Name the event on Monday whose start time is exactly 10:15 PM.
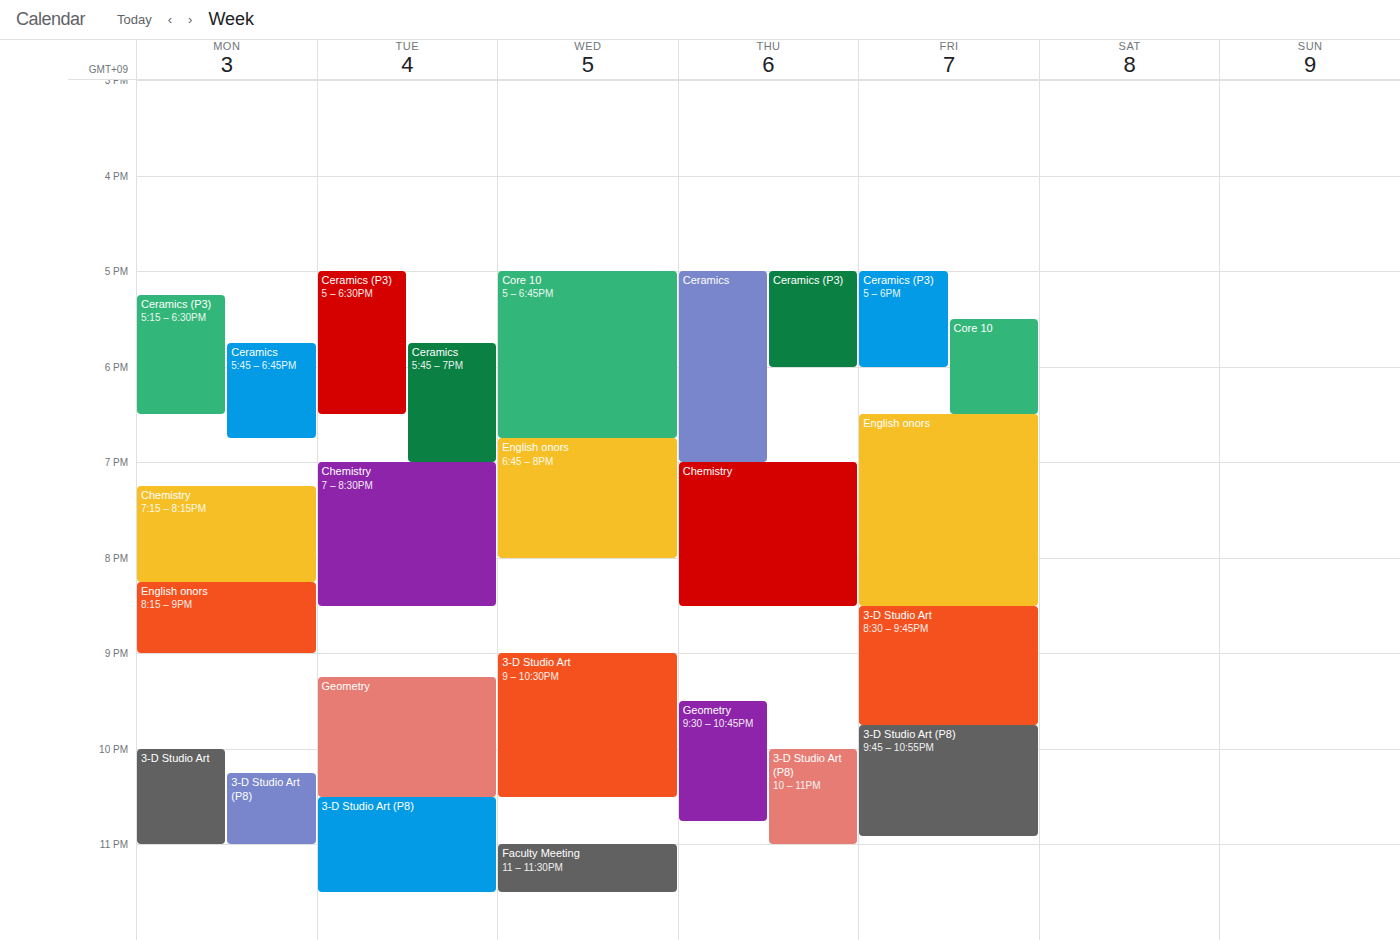
"3-D Studio Art (P8)"